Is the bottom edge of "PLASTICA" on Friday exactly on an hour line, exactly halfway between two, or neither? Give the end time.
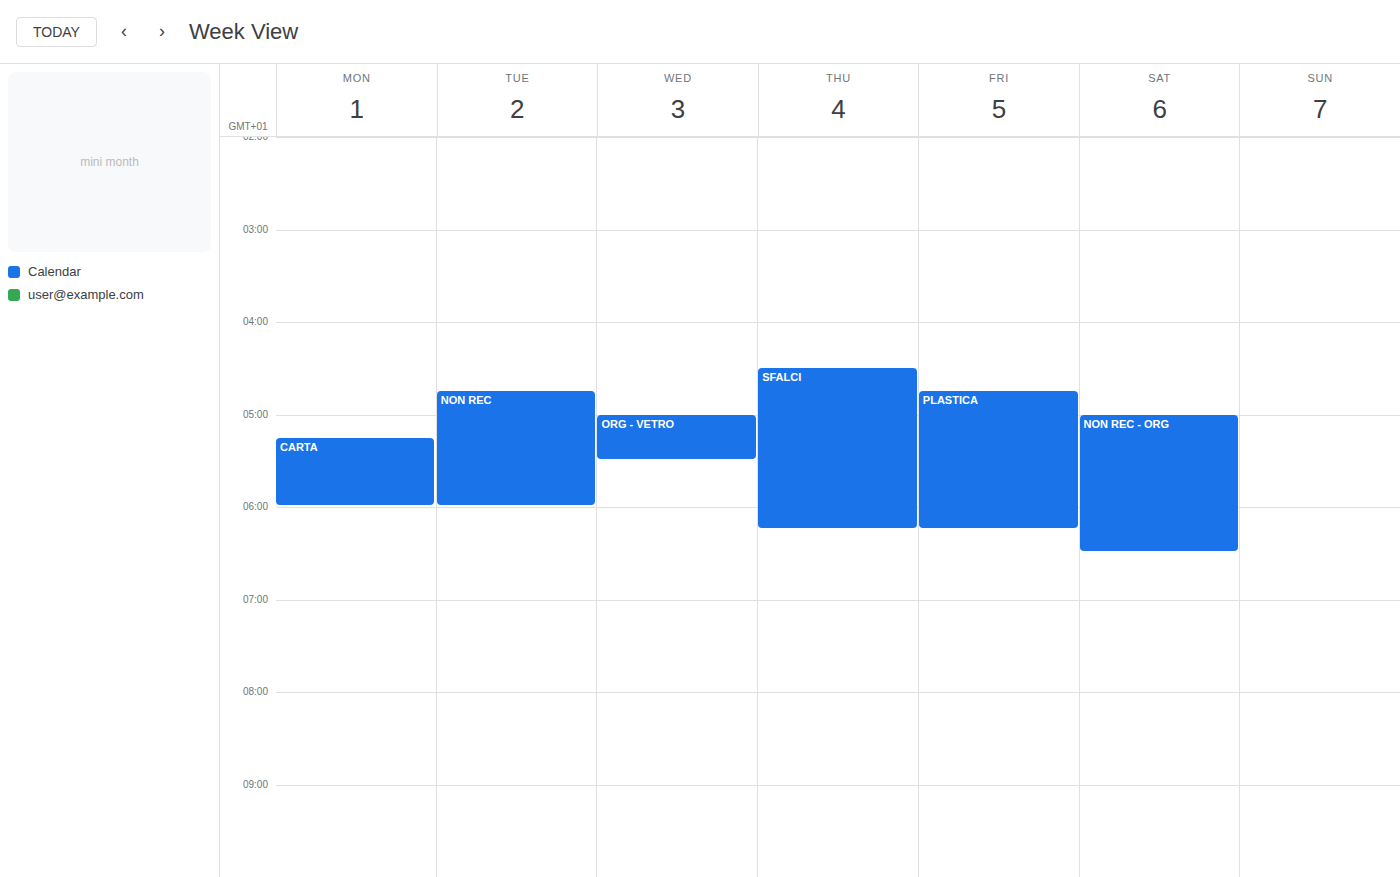
6:15 AM -- neither: a quarter of the way from the 6 AM line to the 7 AM line.